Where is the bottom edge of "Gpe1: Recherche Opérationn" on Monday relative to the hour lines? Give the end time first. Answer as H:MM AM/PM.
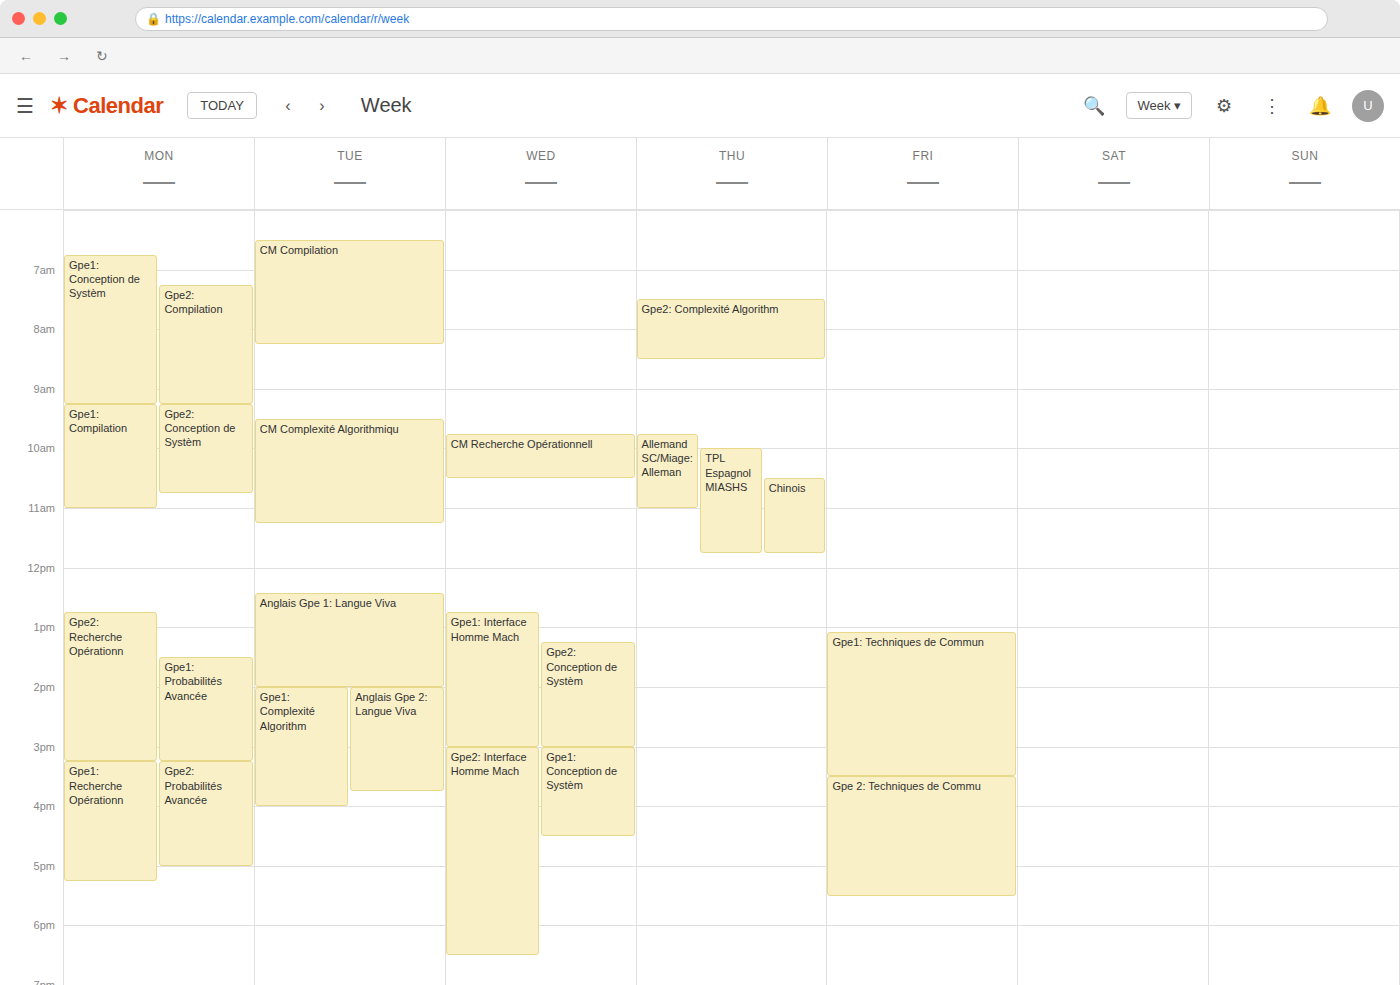
5:15 PM -- neither: a quarter of the way from the 5 PM line to the 6 PM line.